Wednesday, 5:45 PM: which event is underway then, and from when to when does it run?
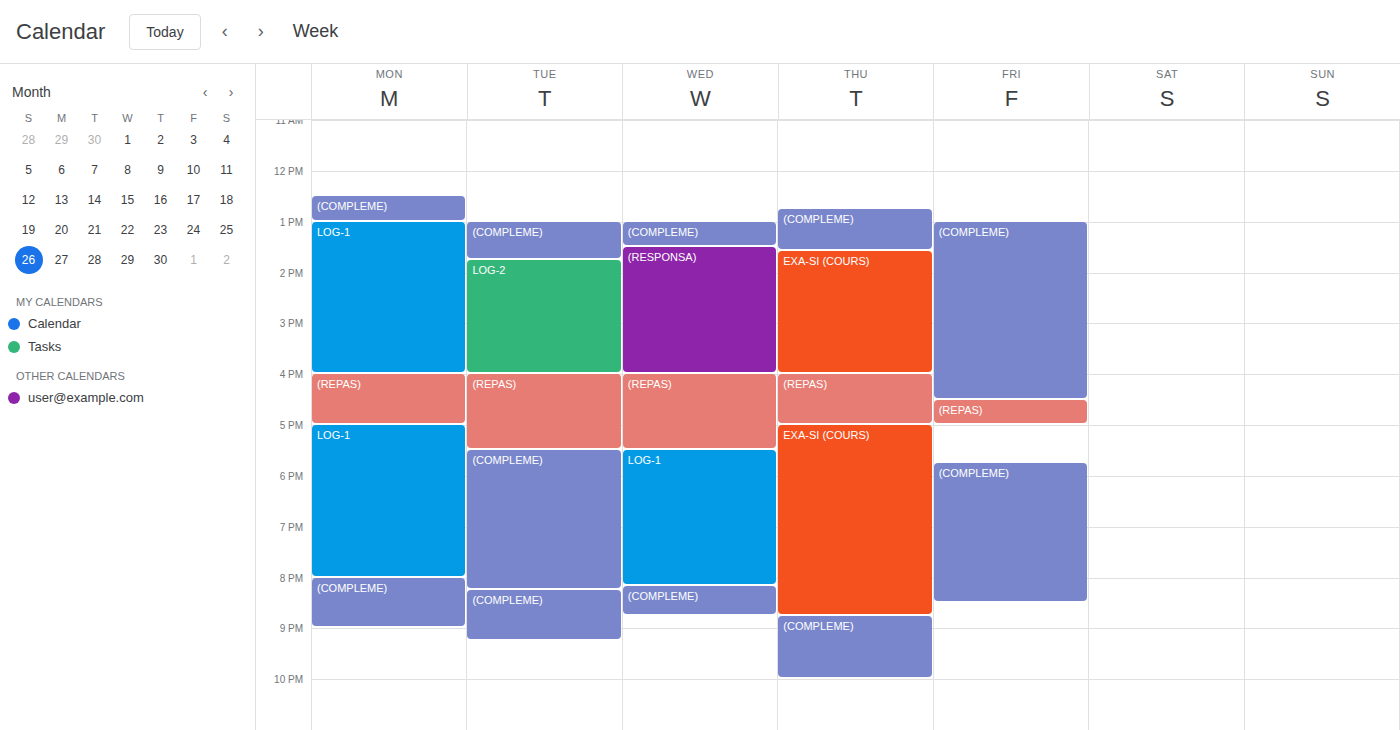
"LOG-1", 5:30 PM to 8:10 PM